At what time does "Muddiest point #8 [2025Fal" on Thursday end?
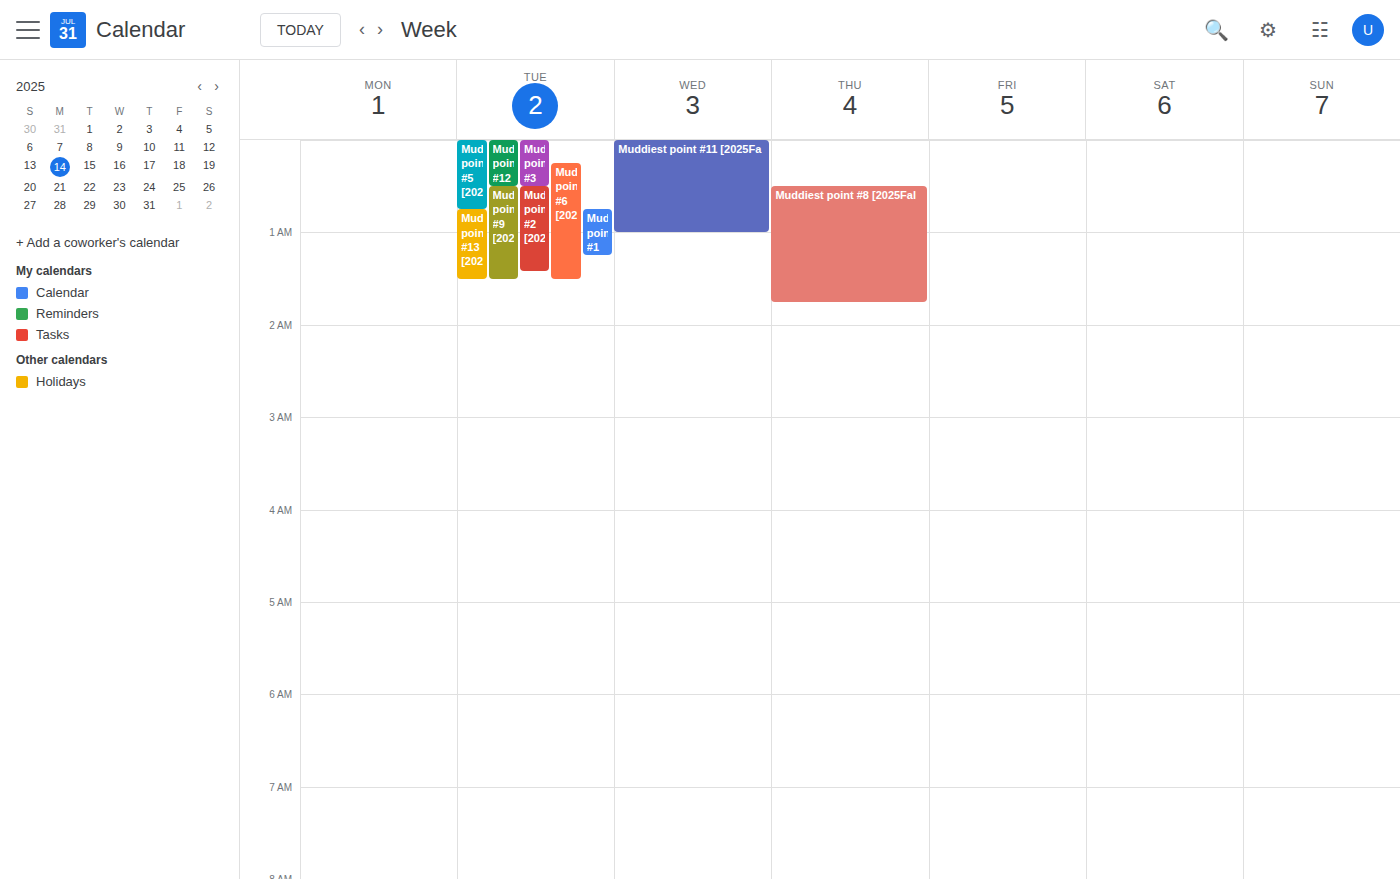
1:45 AM